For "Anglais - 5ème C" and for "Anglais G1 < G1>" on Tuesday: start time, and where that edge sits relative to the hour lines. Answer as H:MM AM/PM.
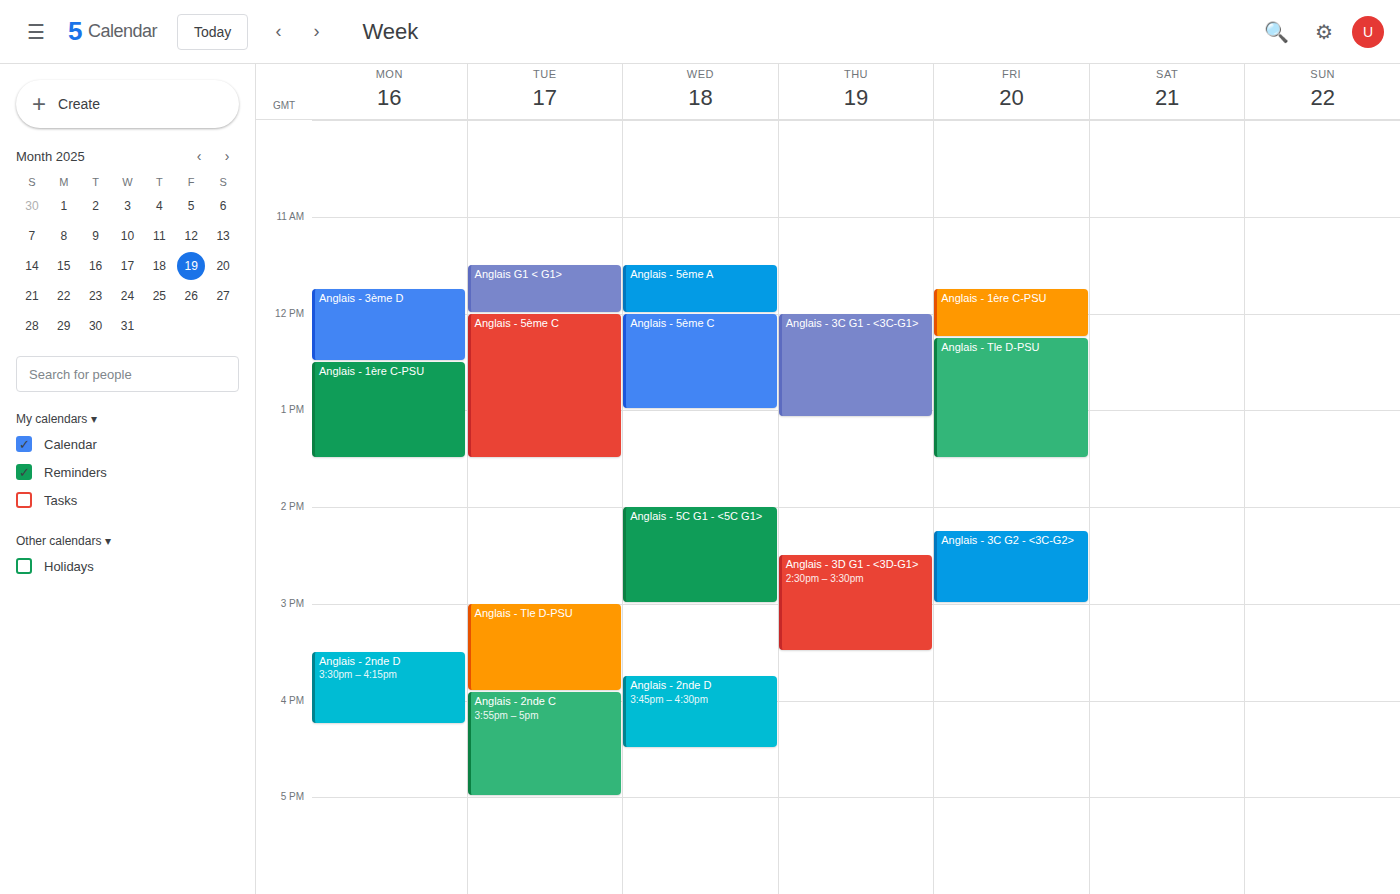
"Anglais - 5ème C": 12:00 PM, exactly on the 12 PM line. "Anglais G1 < G1>": 11:30 AM, halfway between the 11 AM and 12 PM lines.